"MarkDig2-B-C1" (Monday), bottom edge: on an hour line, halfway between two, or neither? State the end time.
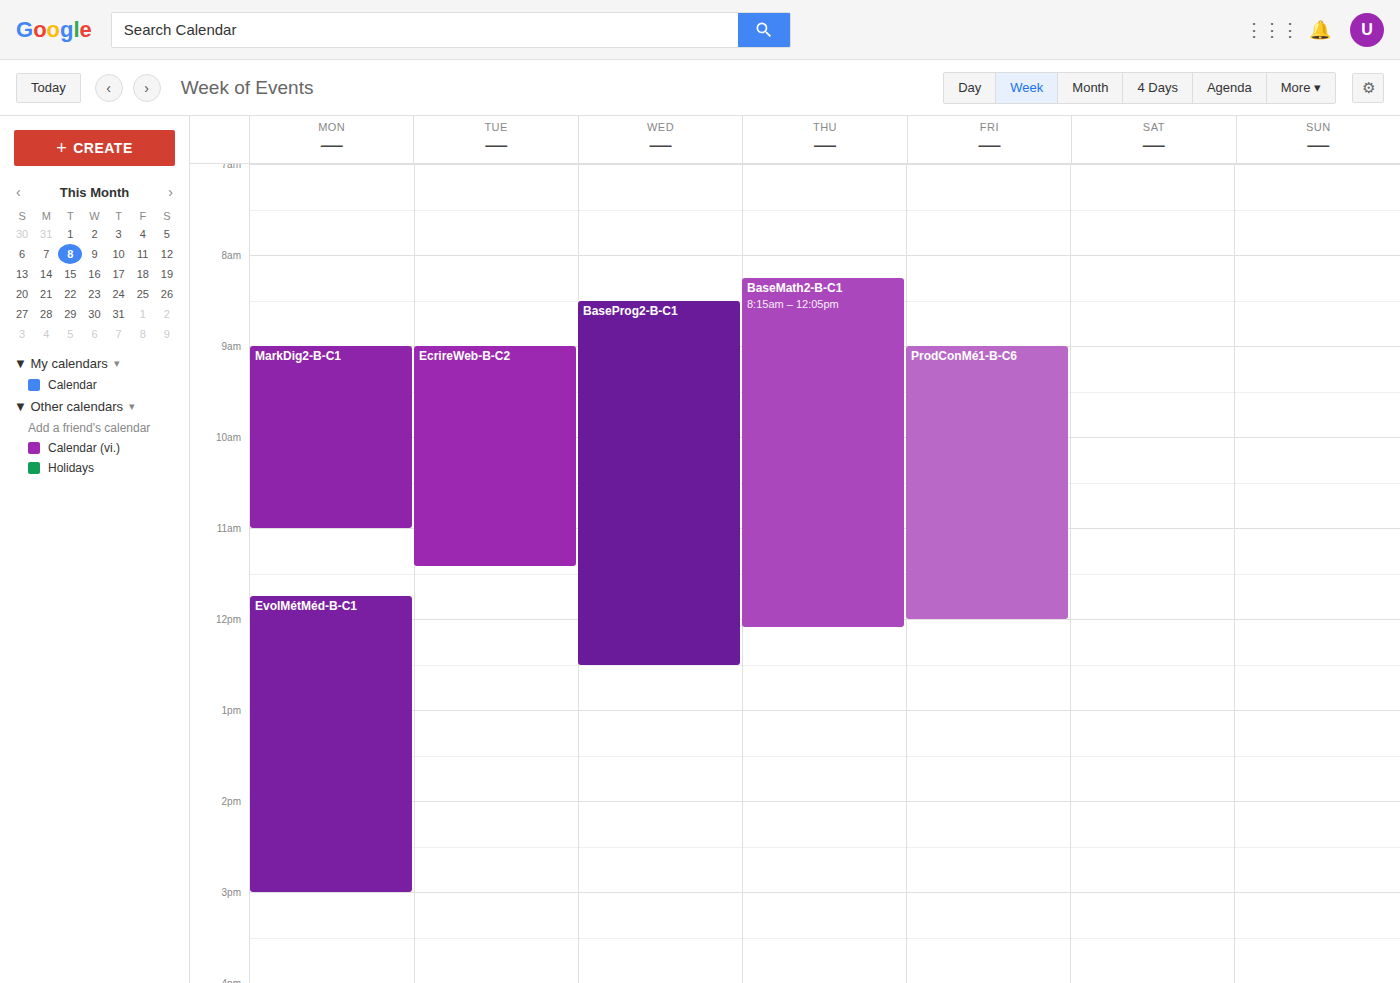
11:00 AM -- exactly on the 11 AM line.